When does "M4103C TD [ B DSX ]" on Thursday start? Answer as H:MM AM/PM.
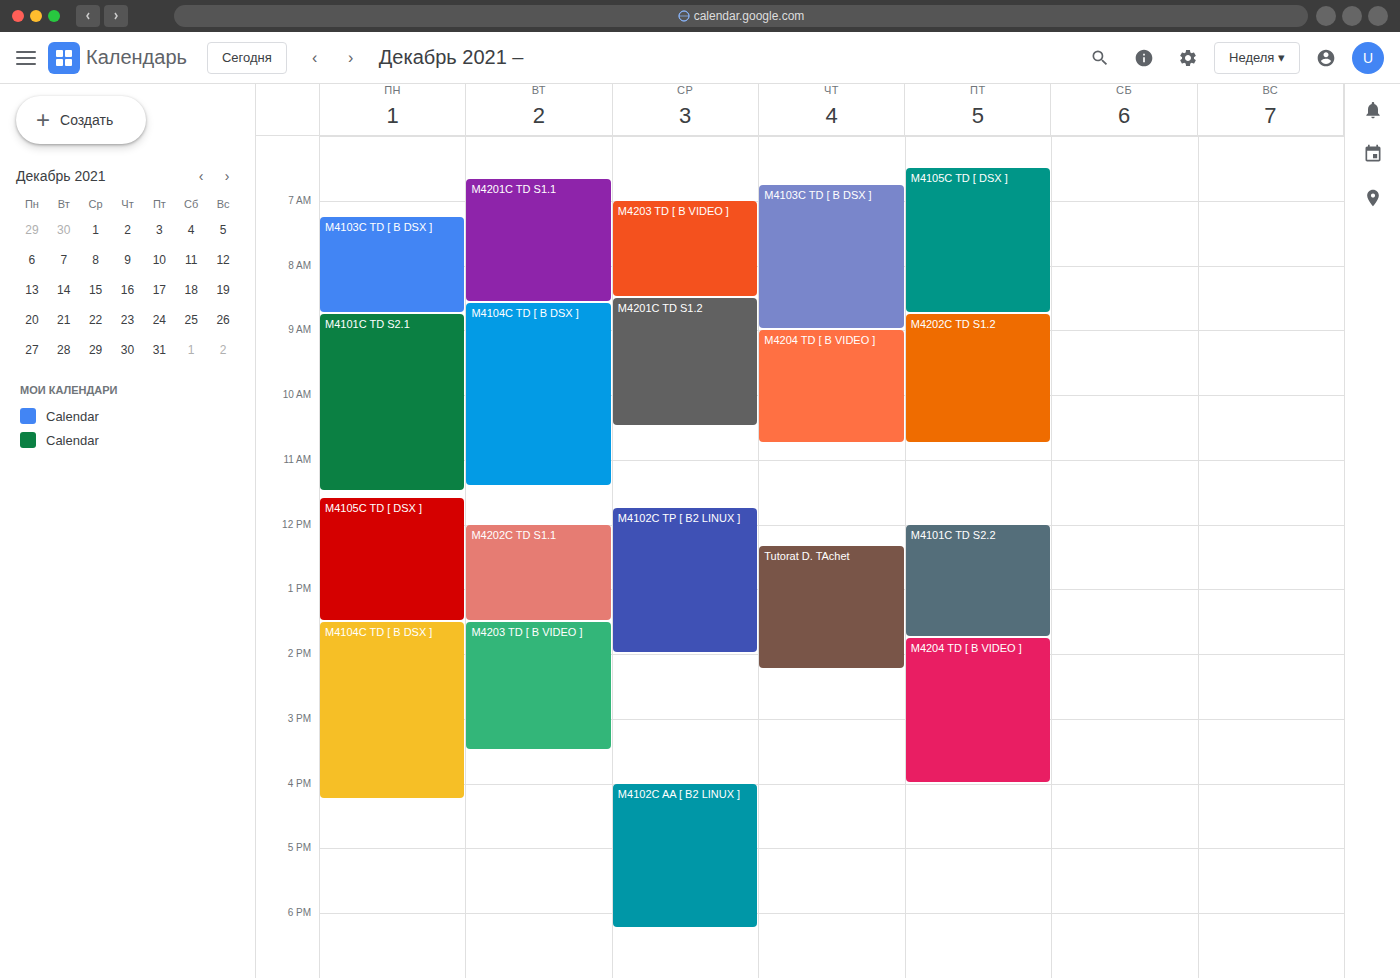
6:45 AM